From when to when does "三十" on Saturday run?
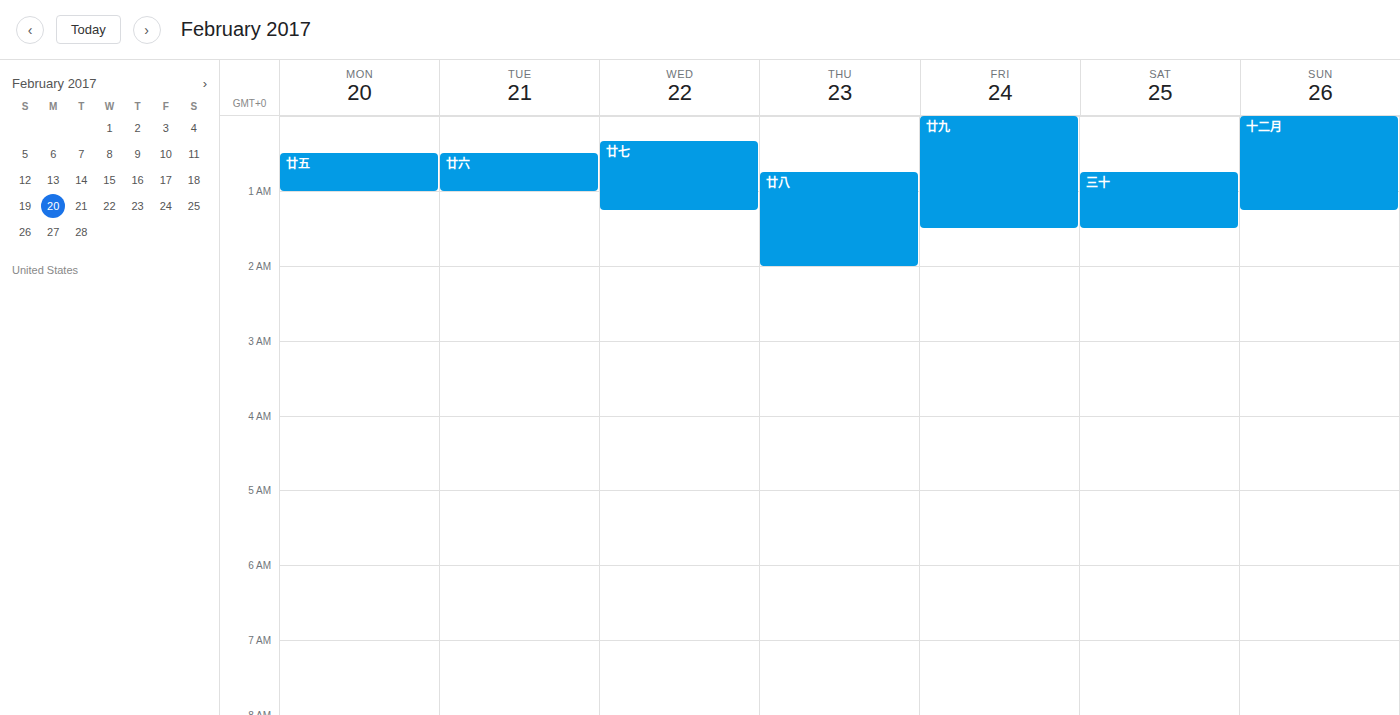
00:45 to 01:30